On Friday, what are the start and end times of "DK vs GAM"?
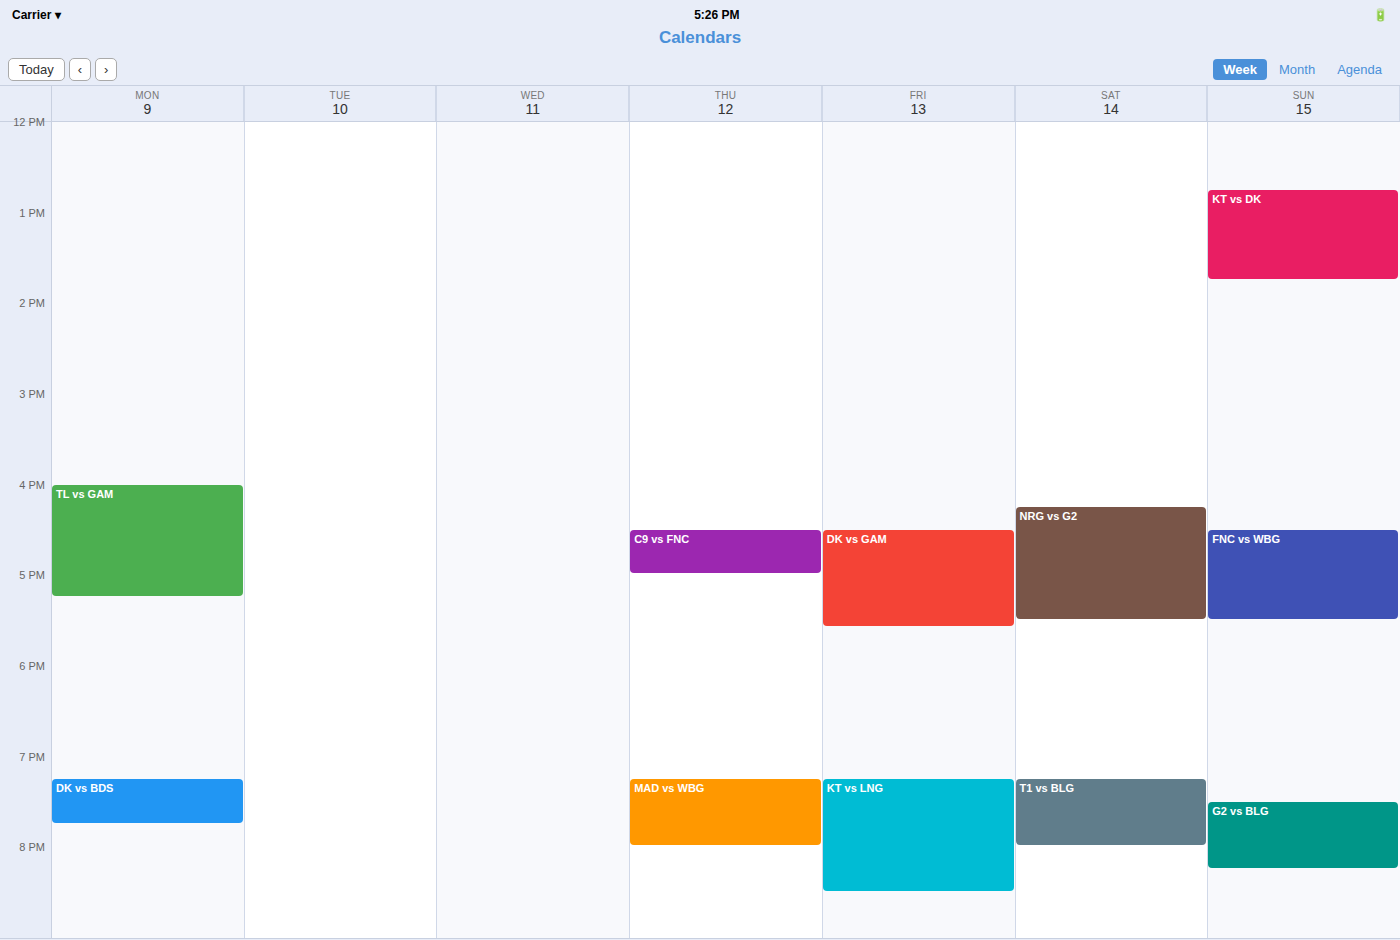
4:30 PM to 5:35 PM